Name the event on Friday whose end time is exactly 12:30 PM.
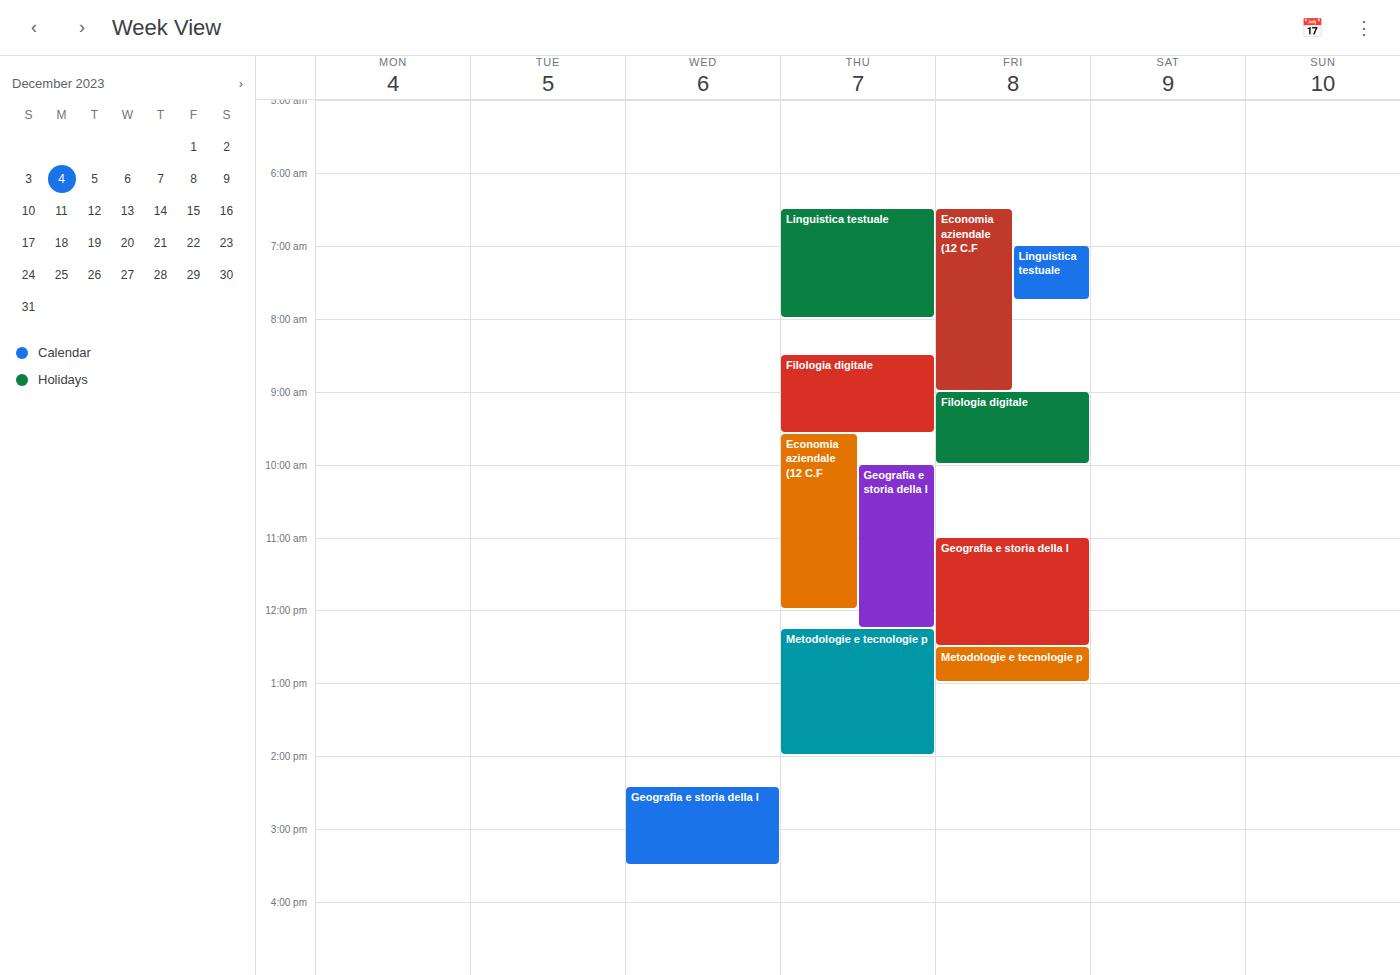
"Geografia e storia della l"